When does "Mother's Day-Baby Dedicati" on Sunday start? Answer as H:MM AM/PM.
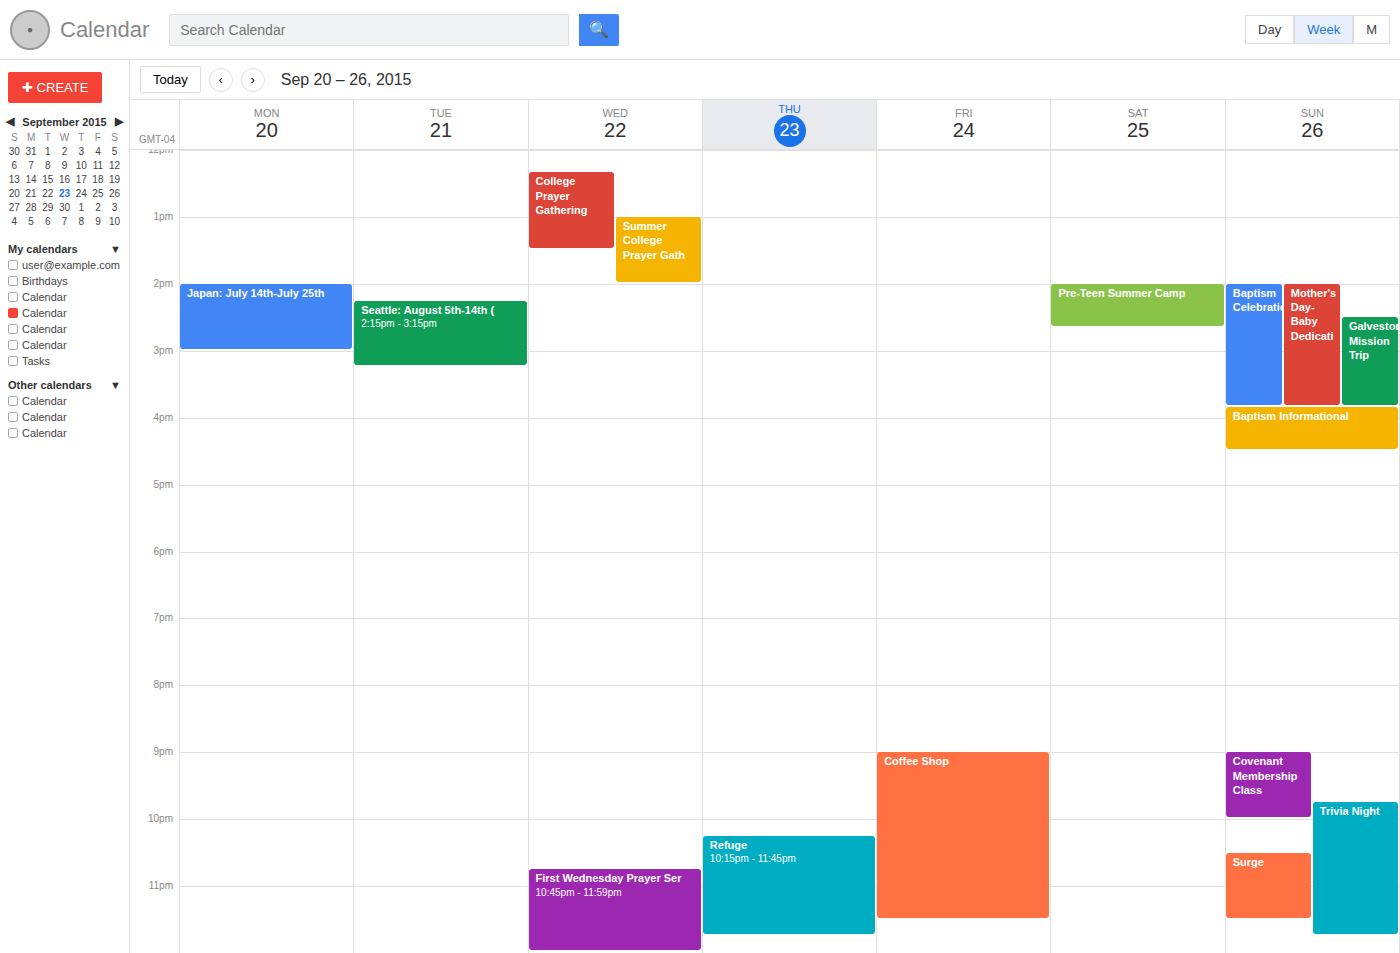
2:00 PM